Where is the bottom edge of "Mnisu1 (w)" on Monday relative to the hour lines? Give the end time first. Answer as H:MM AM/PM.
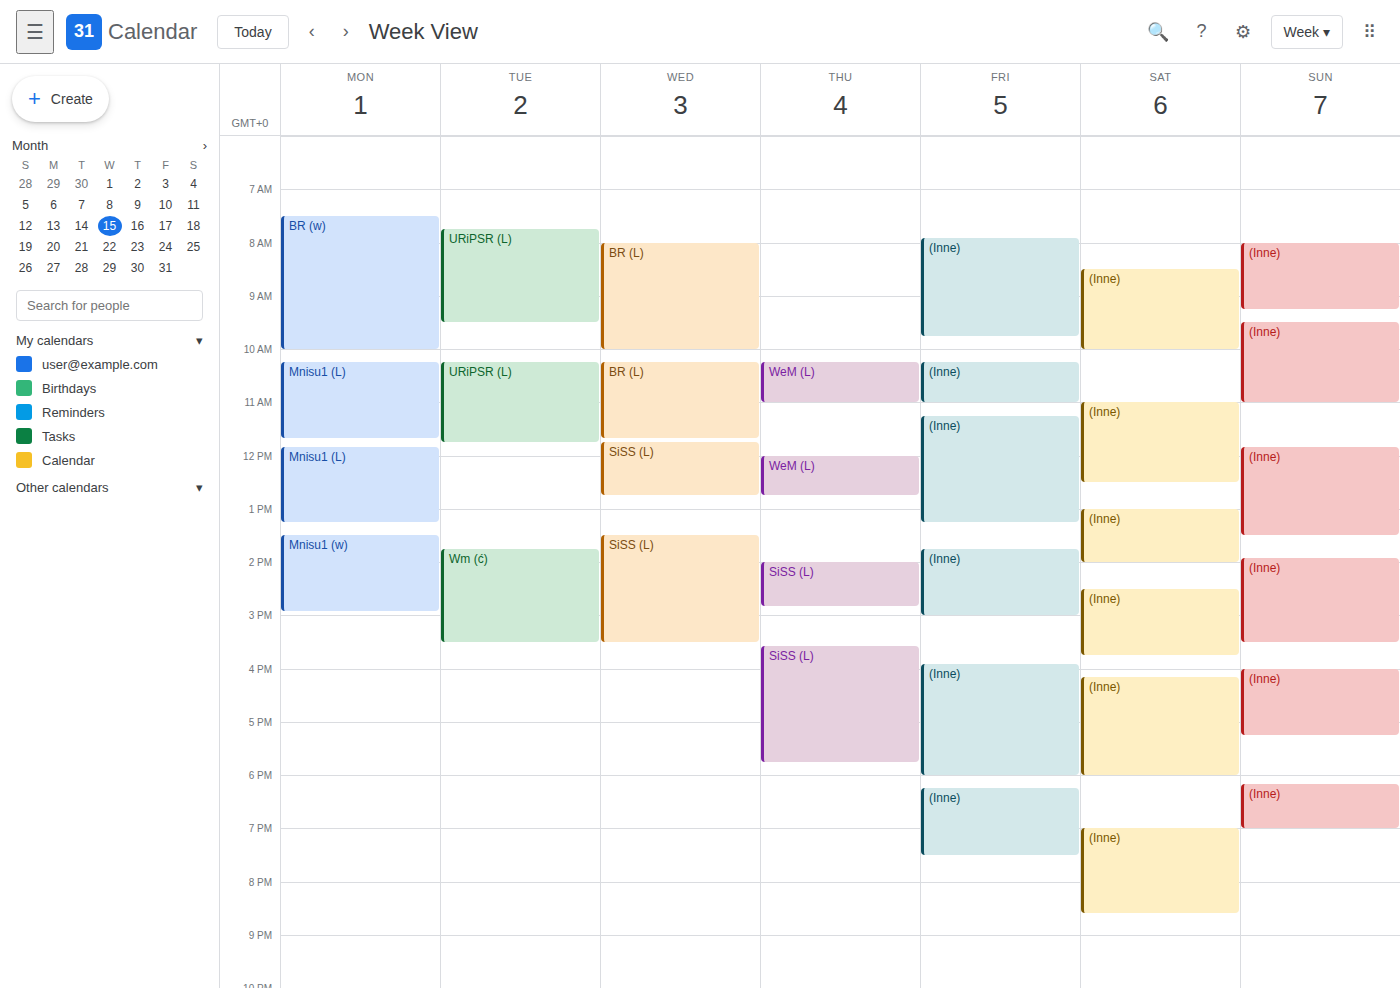
2:55 PM -- neither: 55 minutes below the 2 PM line and 5 minutes above the 3 PM line.